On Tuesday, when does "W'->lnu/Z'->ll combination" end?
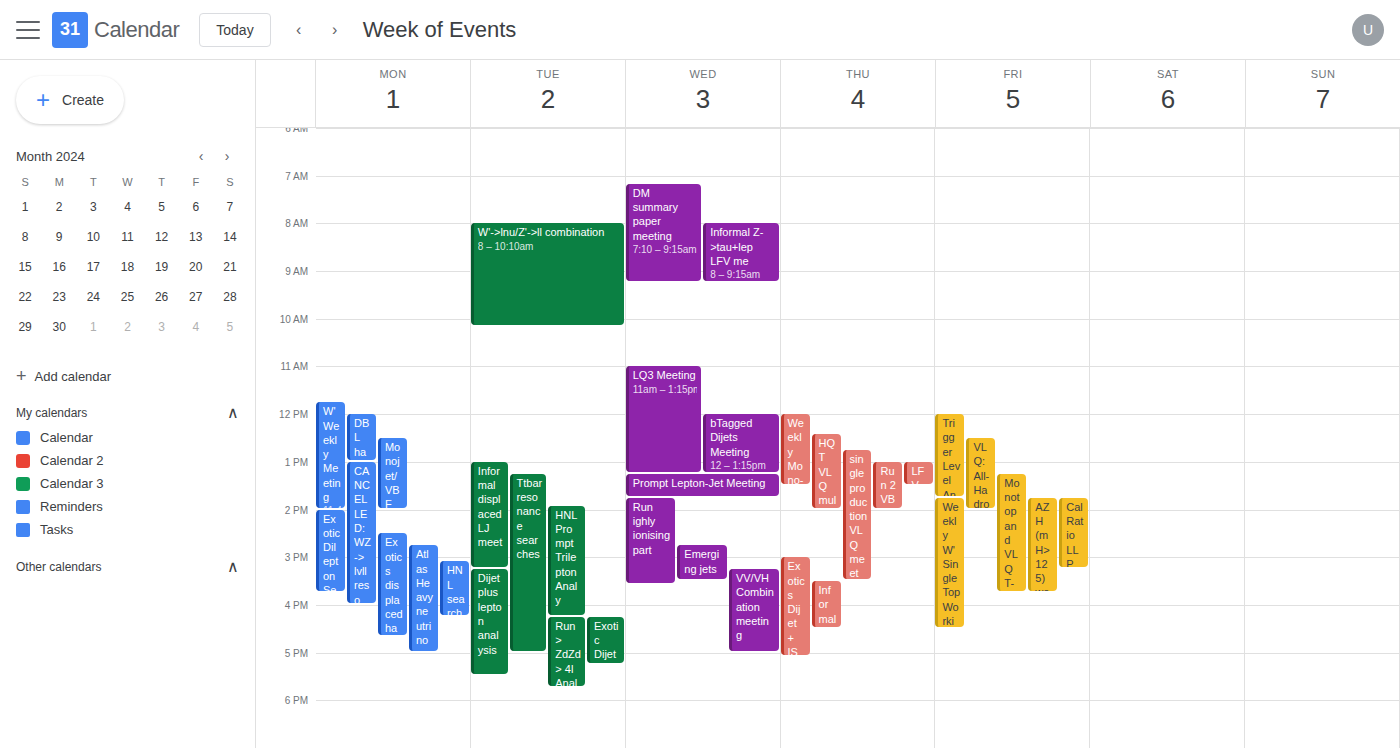
10:10 AM